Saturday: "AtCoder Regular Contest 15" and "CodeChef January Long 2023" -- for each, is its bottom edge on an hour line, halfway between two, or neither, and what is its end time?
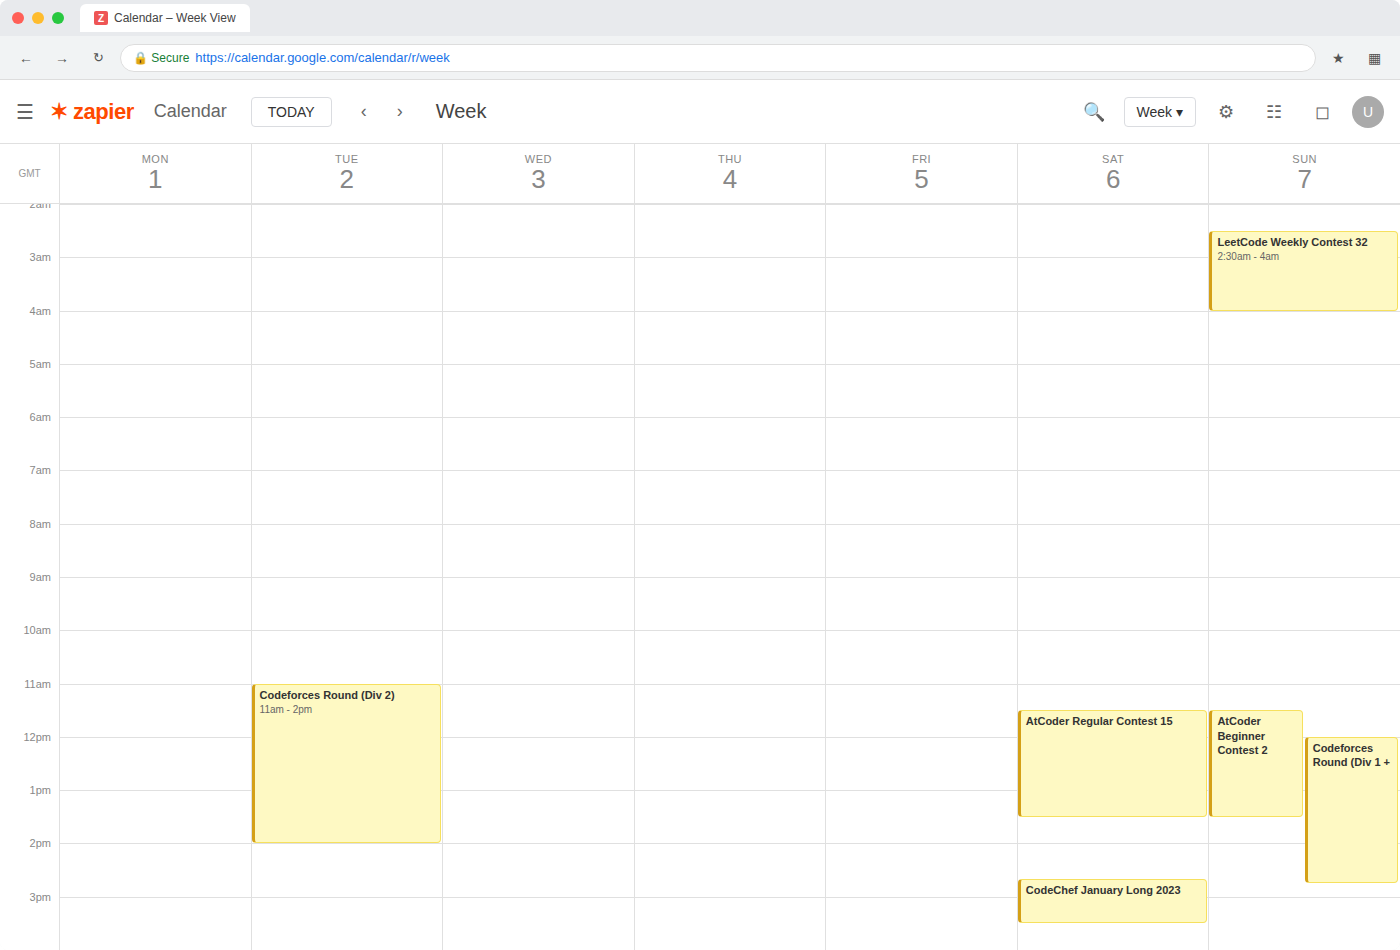
"AtCoder Regular Contest 15": 13:30, halfway between the 13:00 and 14:00 lines. "CodeChef January Long 2023": 15:30, halfway between the 15:00 and 16:00 lines.